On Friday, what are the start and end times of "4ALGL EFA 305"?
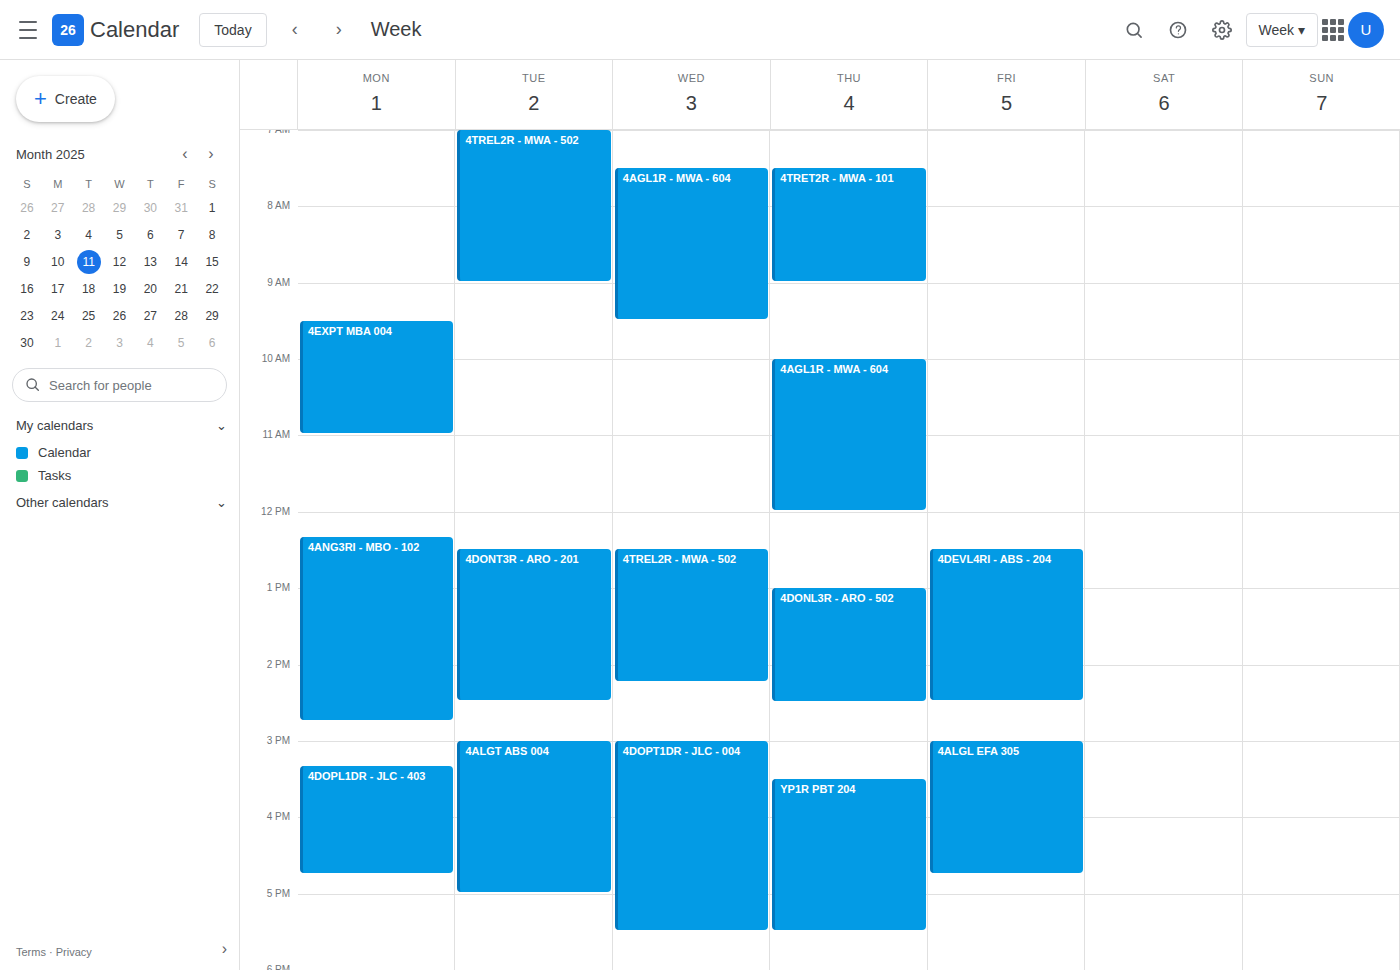
3:00 PM to 4:45 PM